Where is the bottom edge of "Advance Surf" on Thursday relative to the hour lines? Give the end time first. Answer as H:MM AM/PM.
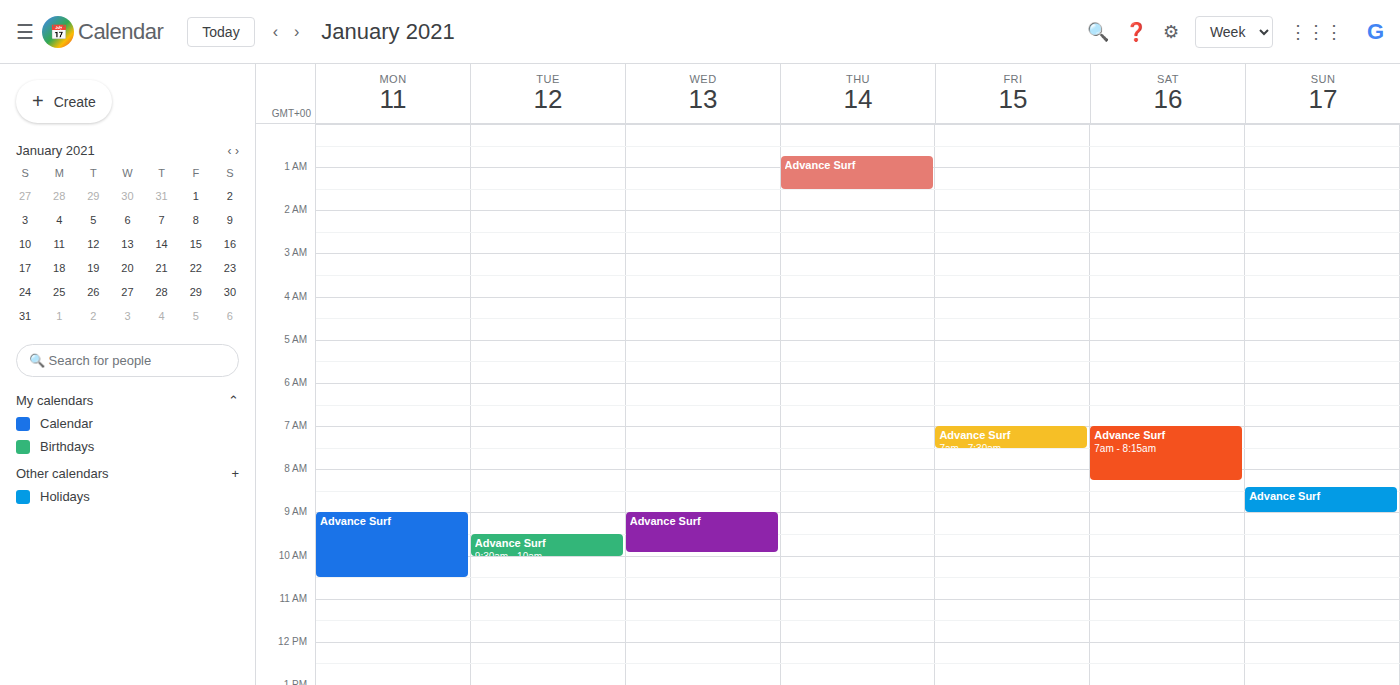
1:30 AM -- halfway between the 1 AM and 2 AM lines.